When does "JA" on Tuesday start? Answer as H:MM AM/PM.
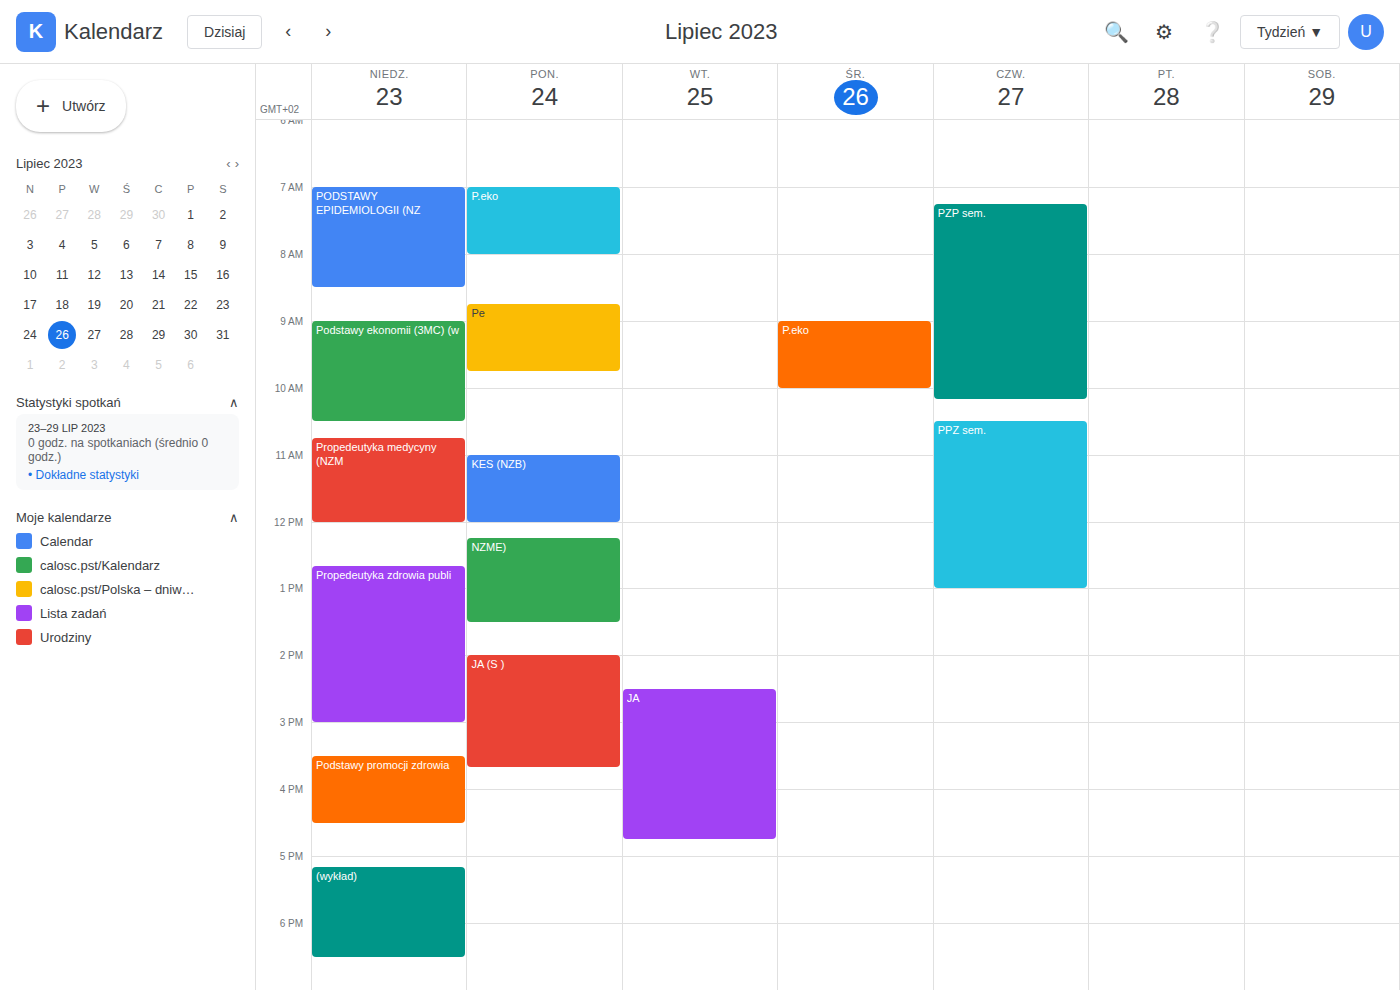
2:30 PM